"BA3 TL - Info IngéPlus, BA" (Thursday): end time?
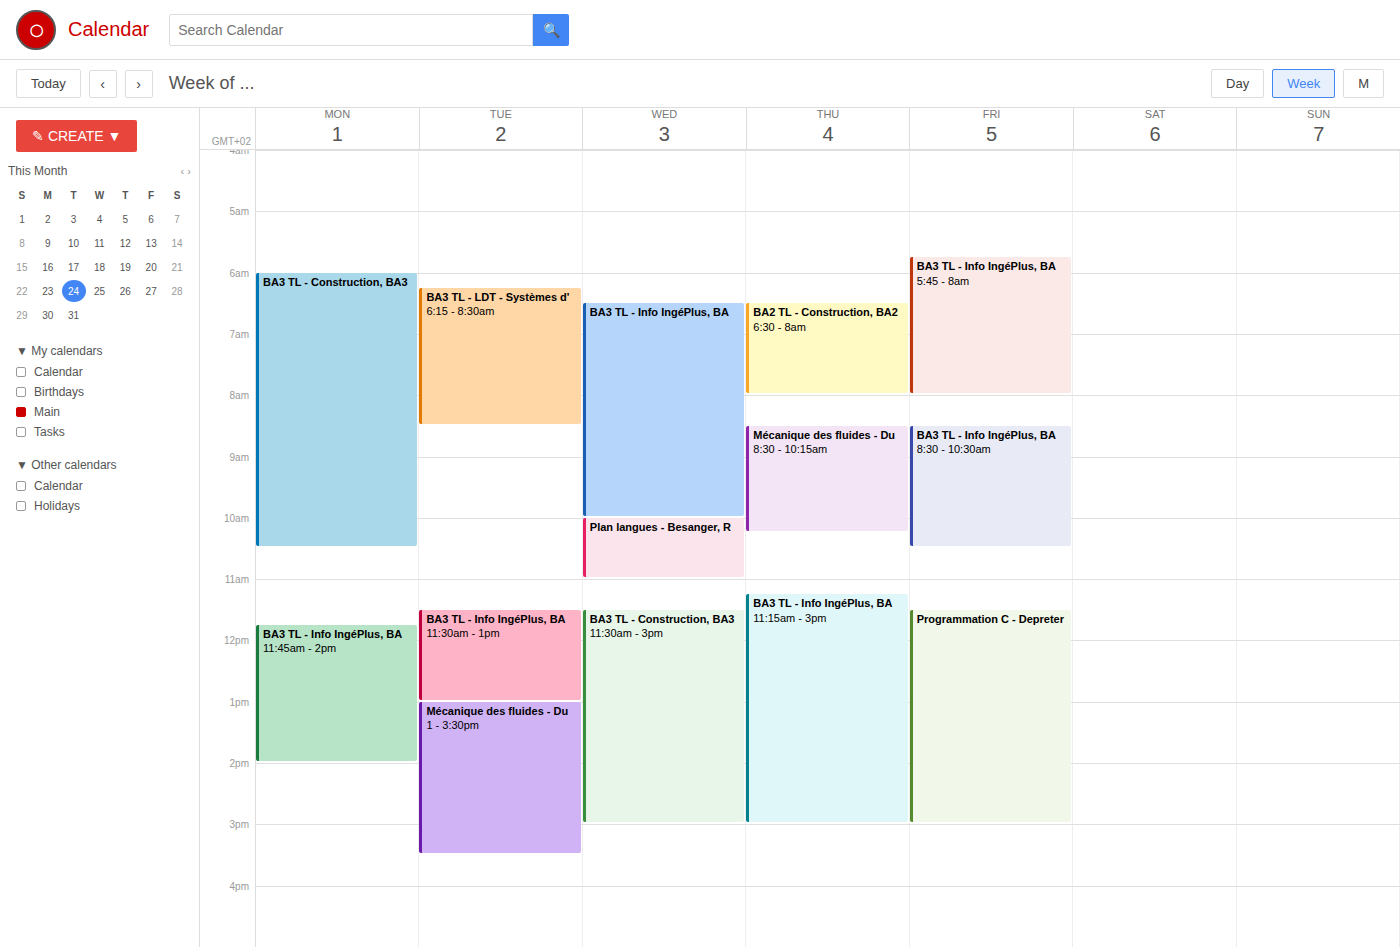
3:00 PM